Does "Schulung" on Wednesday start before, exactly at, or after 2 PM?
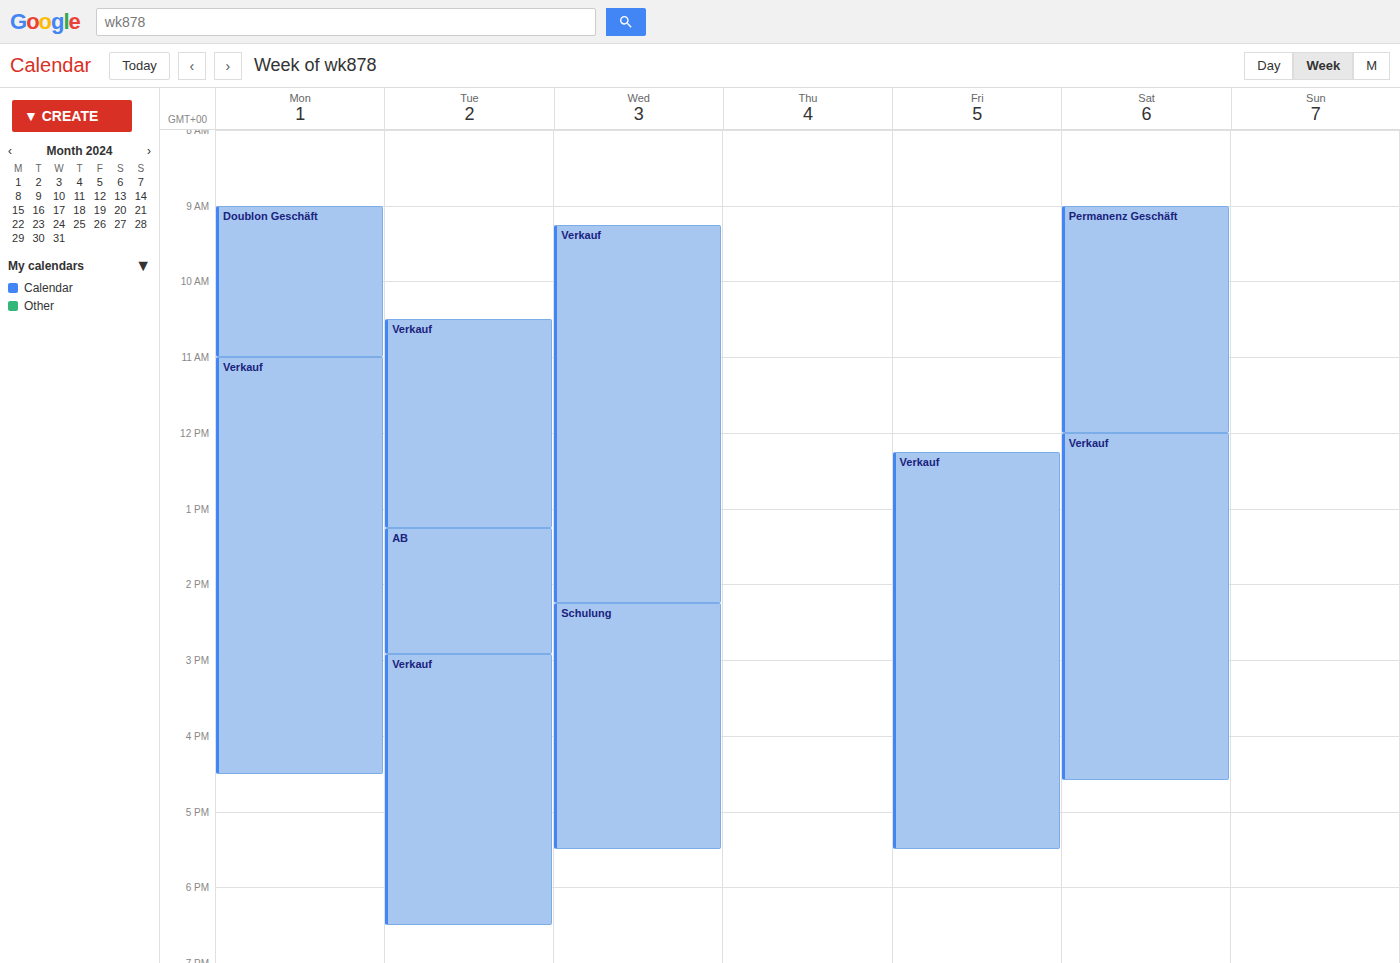
2:15 PM -- after 2 PM, 15 minutes below the 2 PM line.